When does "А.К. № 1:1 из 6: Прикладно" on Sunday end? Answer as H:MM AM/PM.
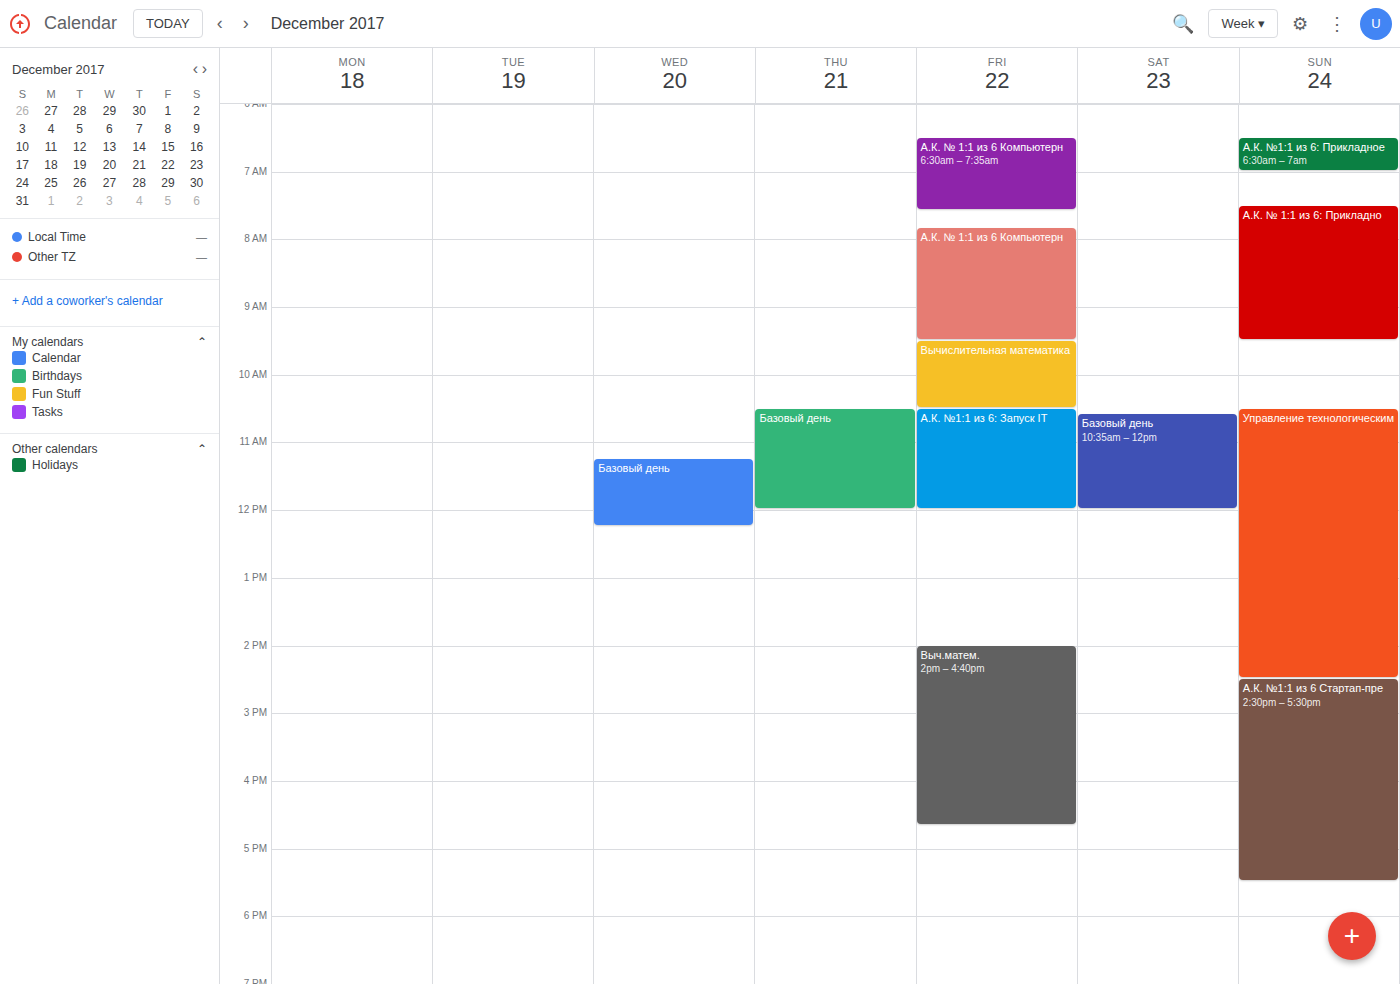
9:30 AM